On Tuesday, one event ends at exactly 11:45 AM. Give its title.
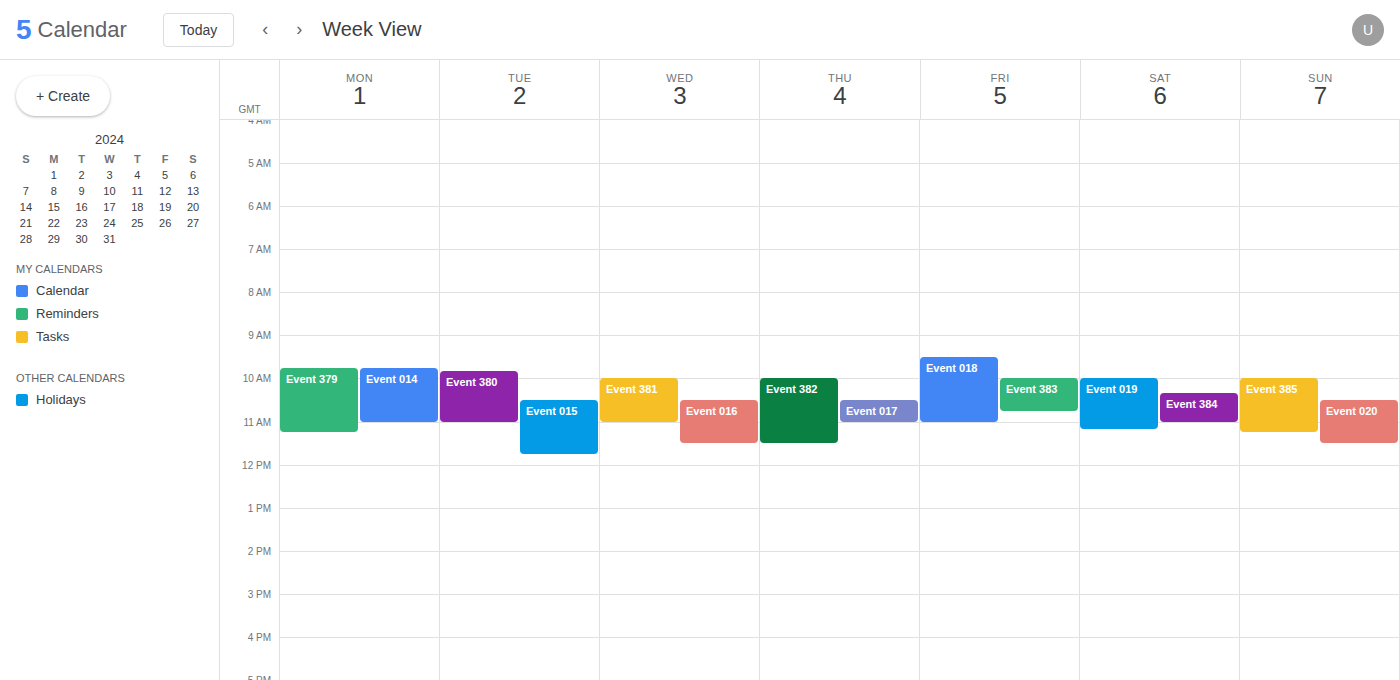
"Event 015"